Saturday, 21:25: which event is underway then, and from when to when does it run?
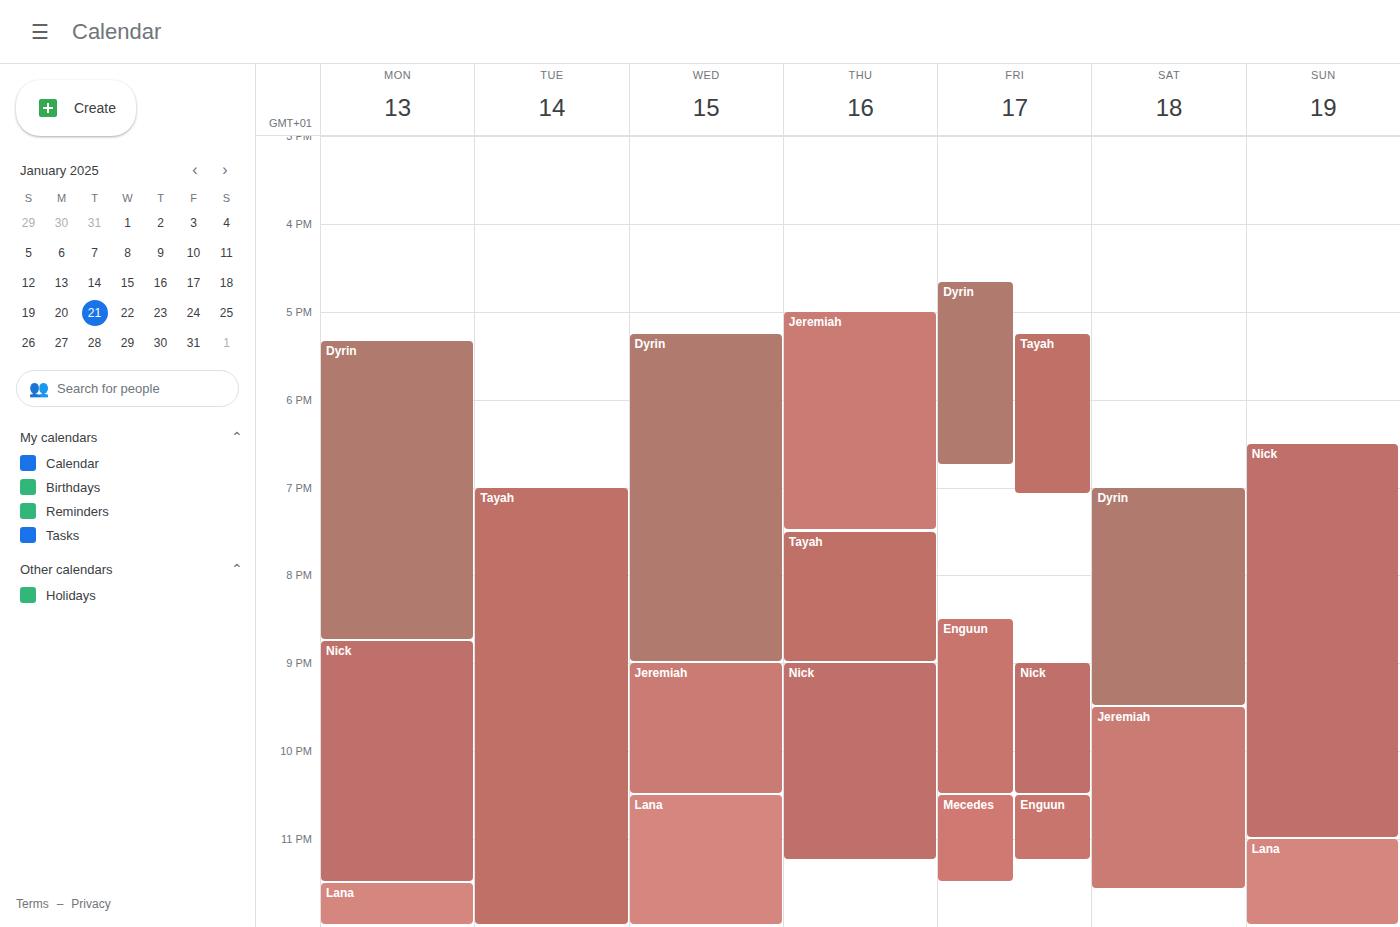
"Dyrin", 19:00 to 21:30